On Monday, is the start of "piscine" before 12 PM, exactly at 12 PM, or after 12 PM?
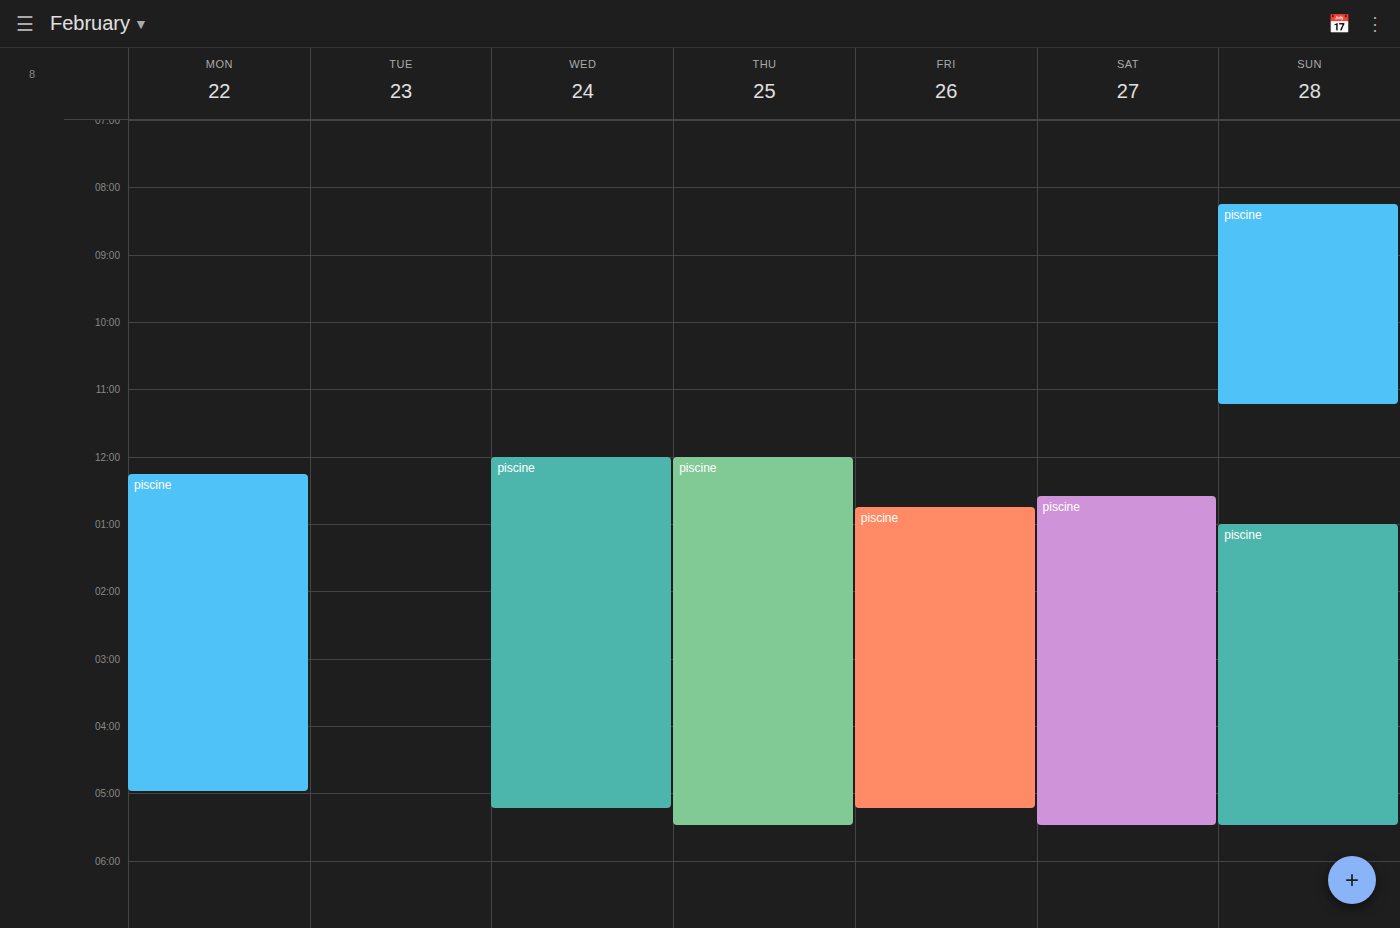
12:15 PM -- after 12 PM, 15 minutes below the 12 PM line.